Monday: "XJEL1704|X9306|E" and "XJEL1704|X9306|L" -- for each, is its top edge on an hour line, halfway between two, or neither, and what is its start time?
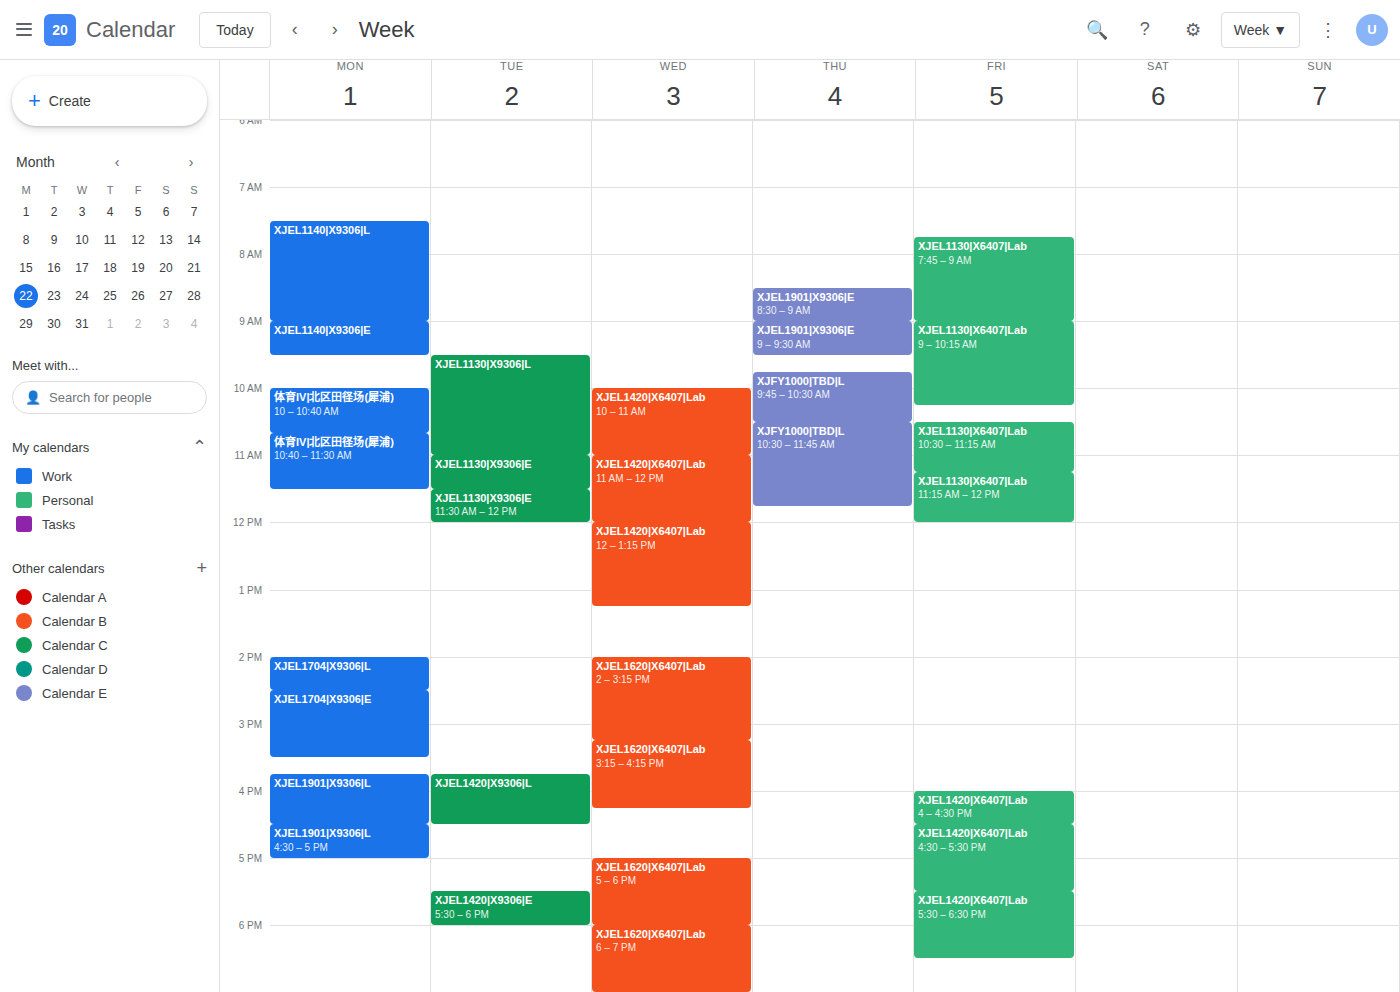
"XJEL1704|X9306|E": 2:30 PM, halfway between the 2 PM and 3 PM lines. "XJEL1704|X9306|L": 2:00 PM, exactly on the 2 PM line.